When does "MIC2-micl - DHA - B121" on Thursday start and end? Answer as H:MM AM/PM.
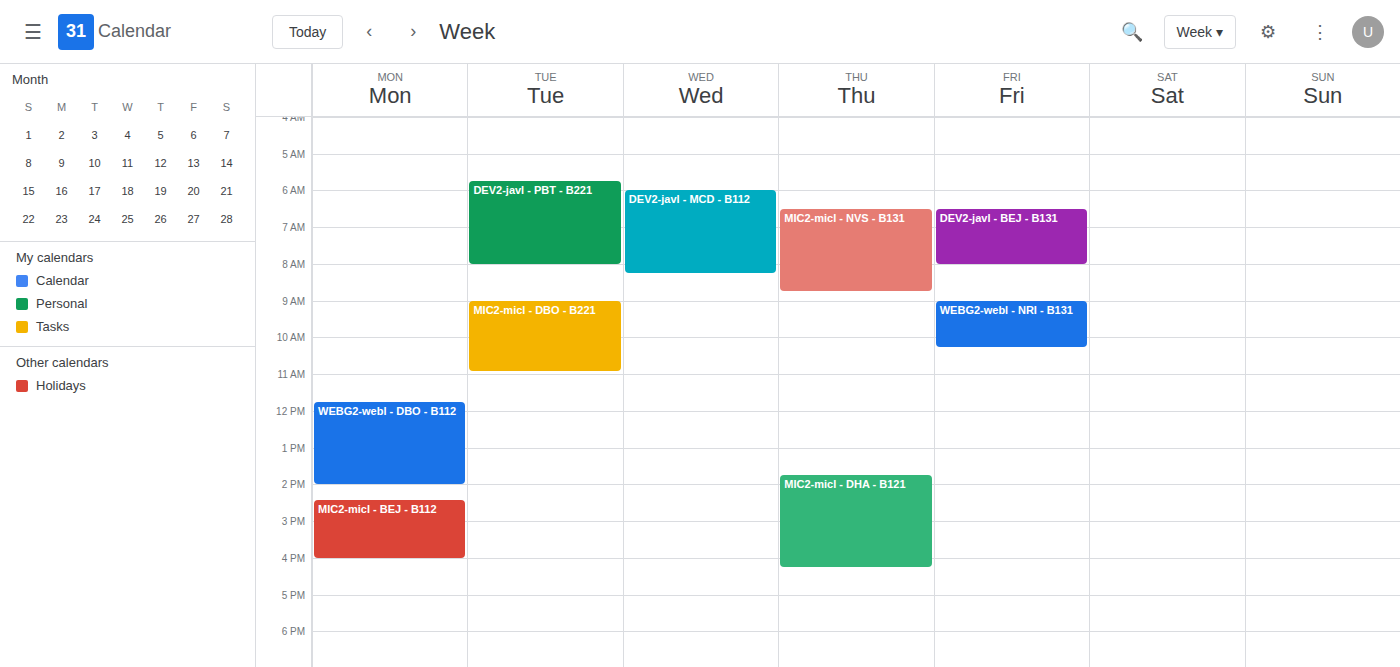
1:45 PM to 4:15 PM